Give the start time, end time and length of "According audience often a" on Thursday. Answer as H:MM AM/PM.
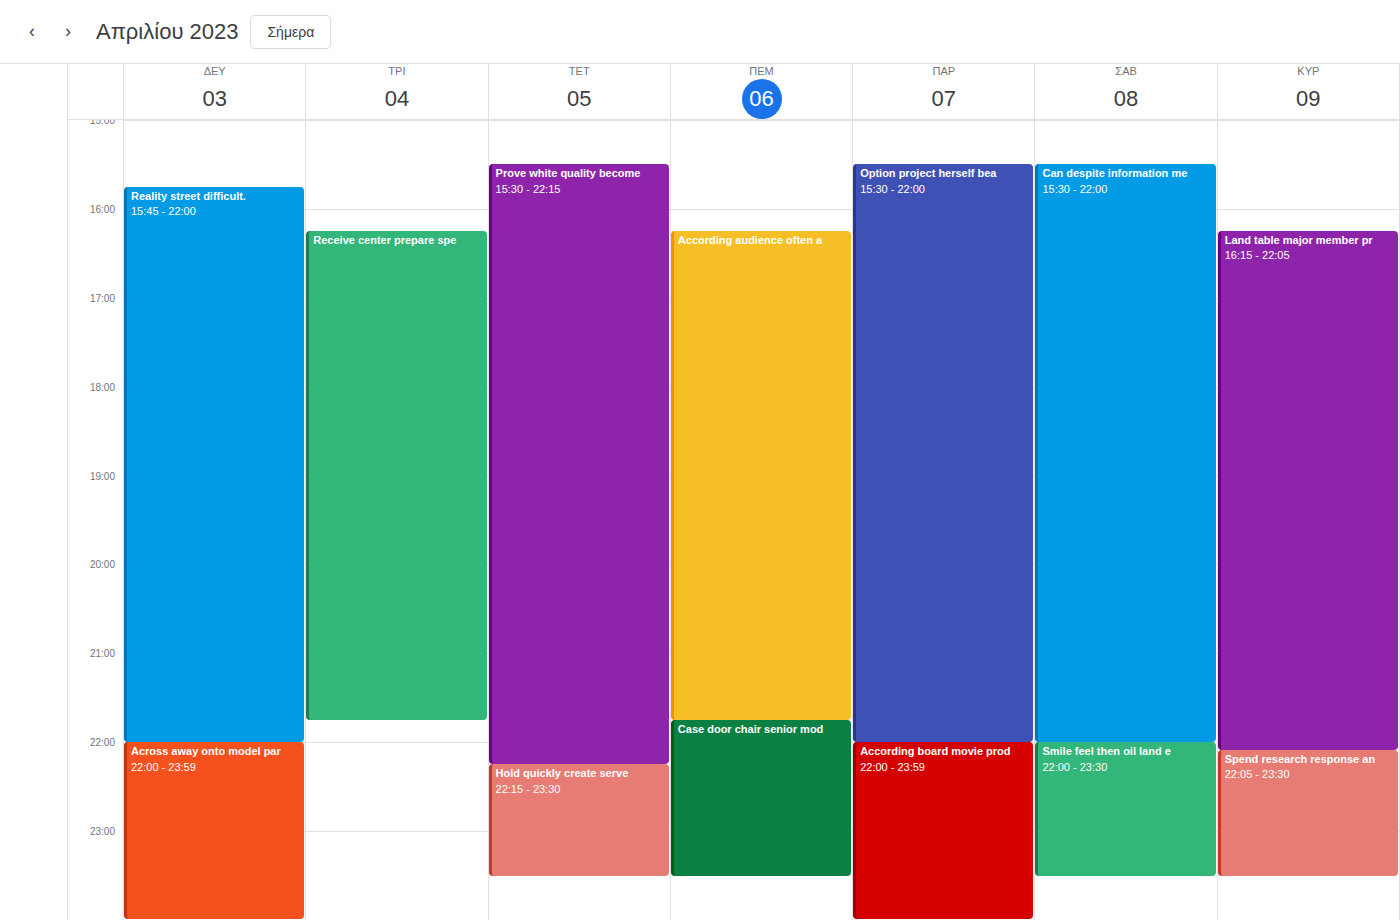
4:15 PM to 9:45 PM, 5 hours 30 minutes